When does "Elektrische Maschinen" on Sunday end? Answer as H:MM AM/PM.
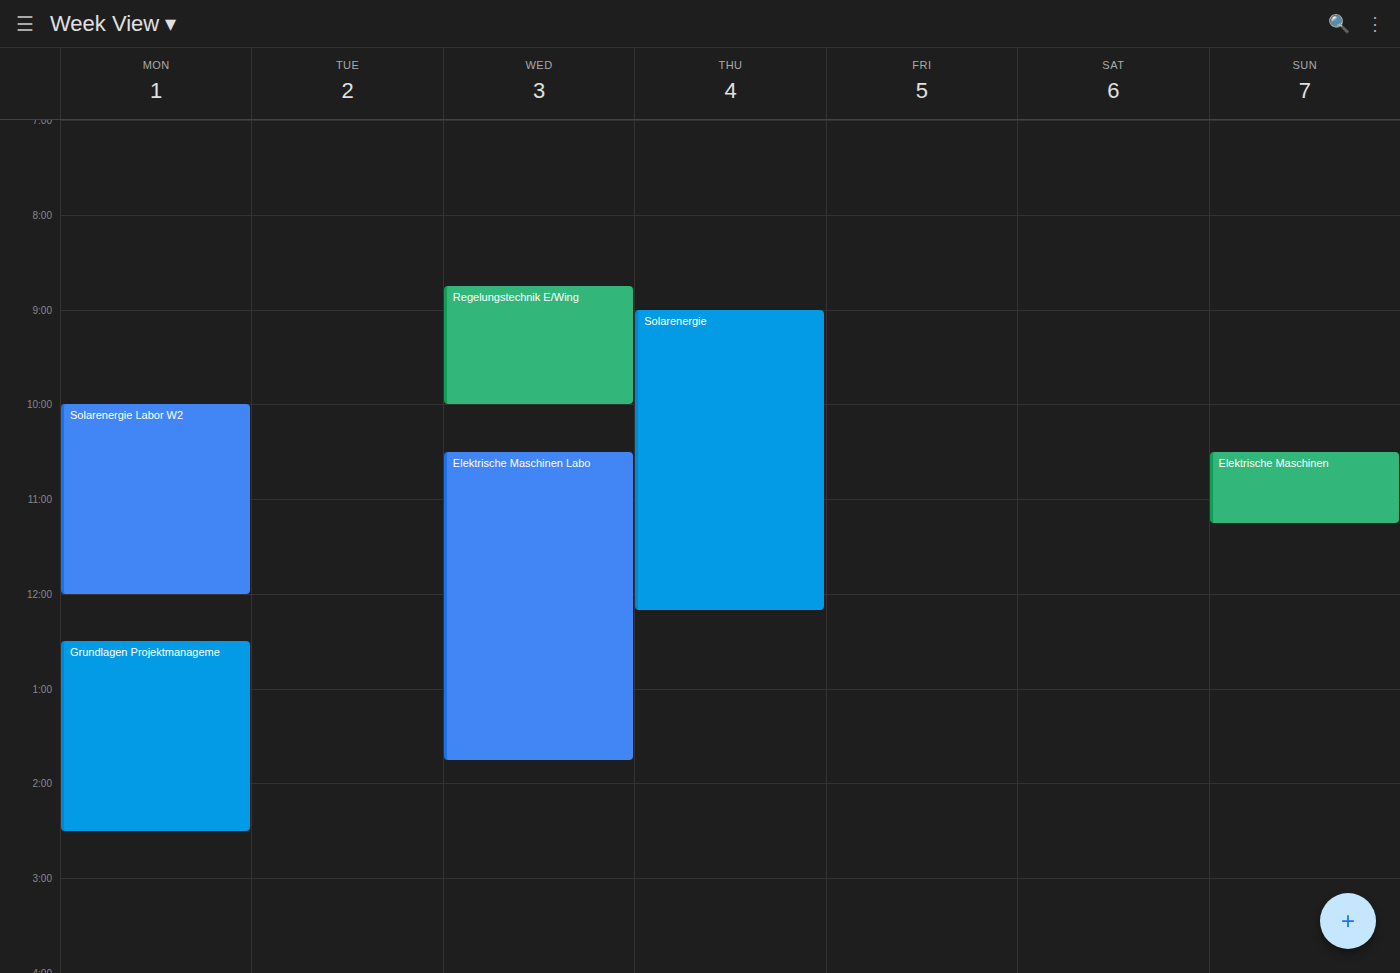
11:15 AM